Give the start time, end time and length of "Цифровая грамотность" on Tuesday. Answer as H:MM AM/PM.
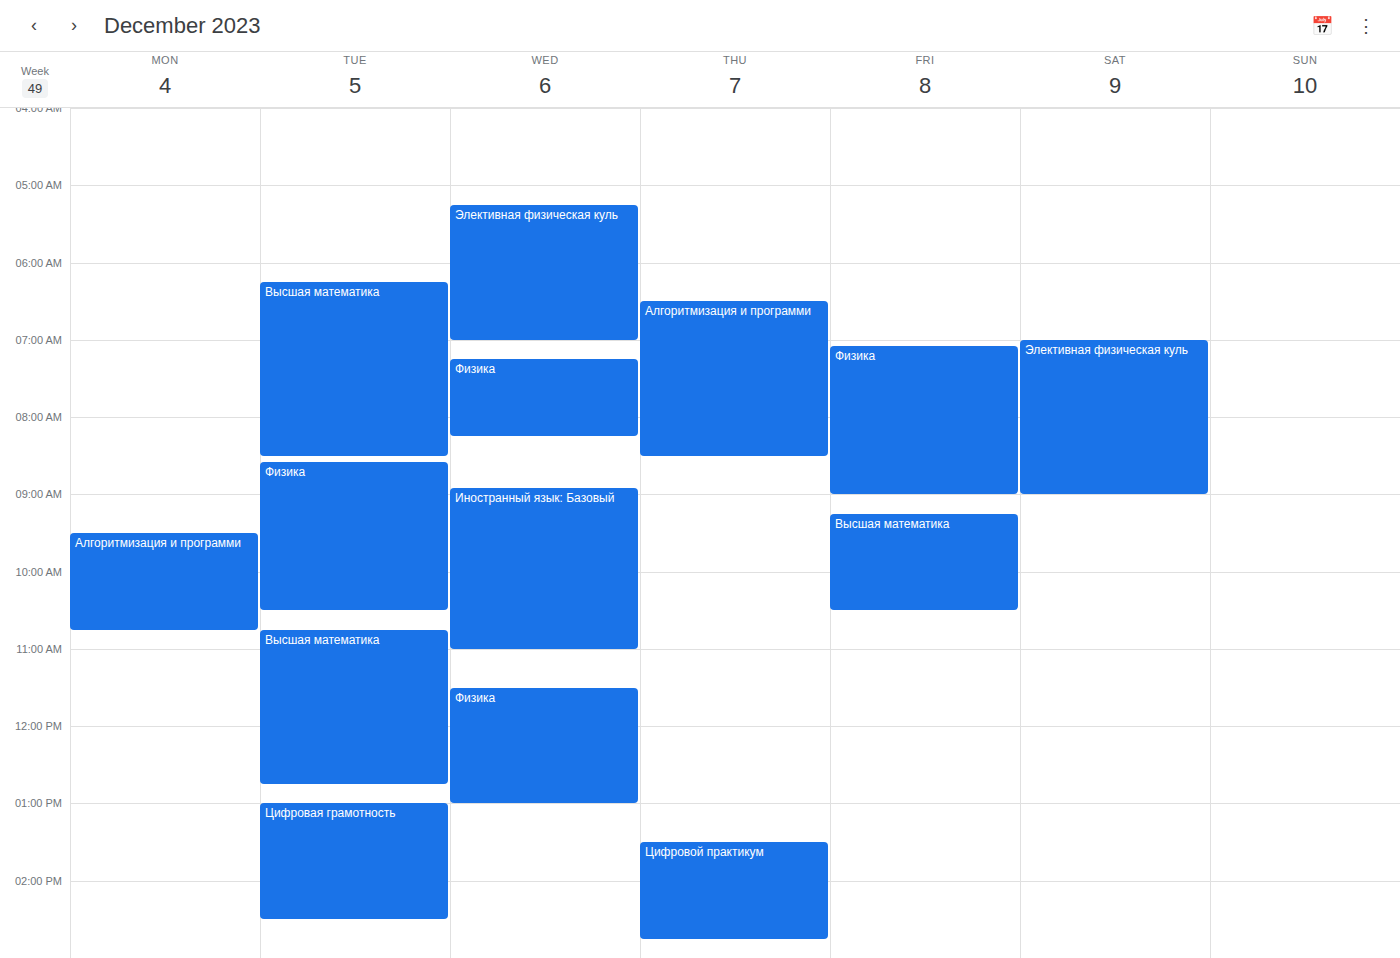
1:00 PM to 2:30 PM, 1 hour 30 minutes